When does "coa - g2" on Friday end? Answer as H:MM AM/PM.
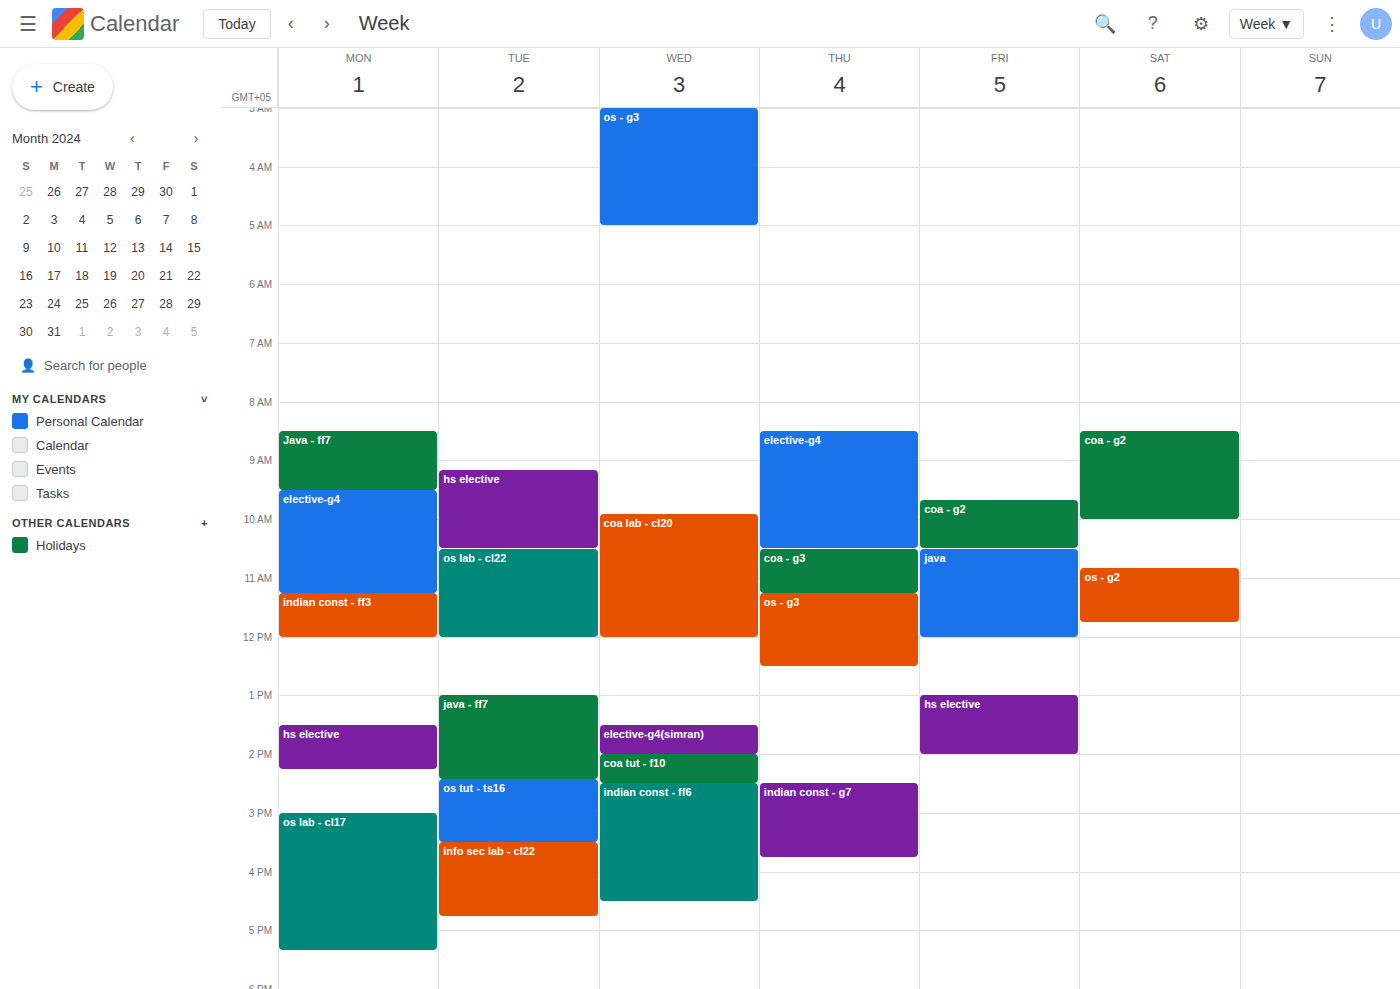
10:30 AM